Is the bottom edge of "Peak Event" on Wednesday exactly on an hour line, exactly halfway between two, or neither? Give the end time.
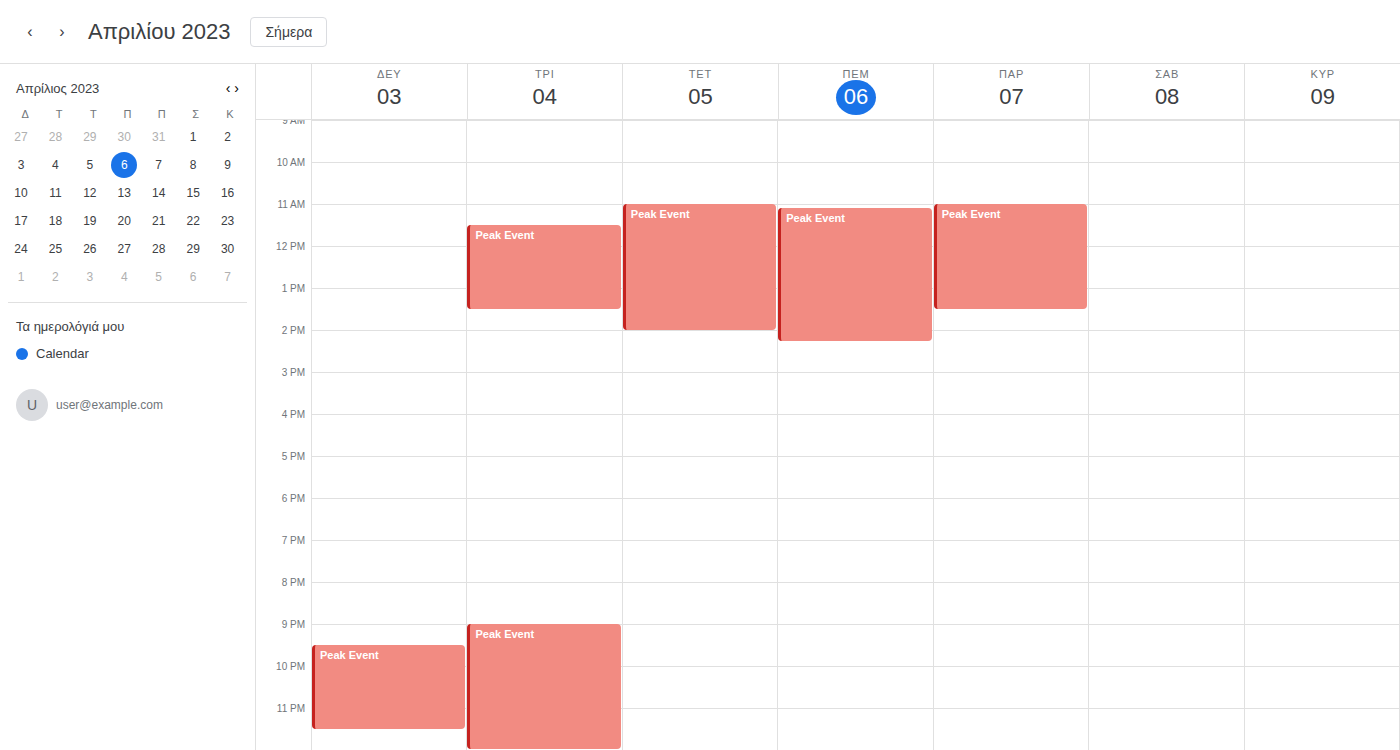
2:00 PM -- exactly on the 2 PM line.